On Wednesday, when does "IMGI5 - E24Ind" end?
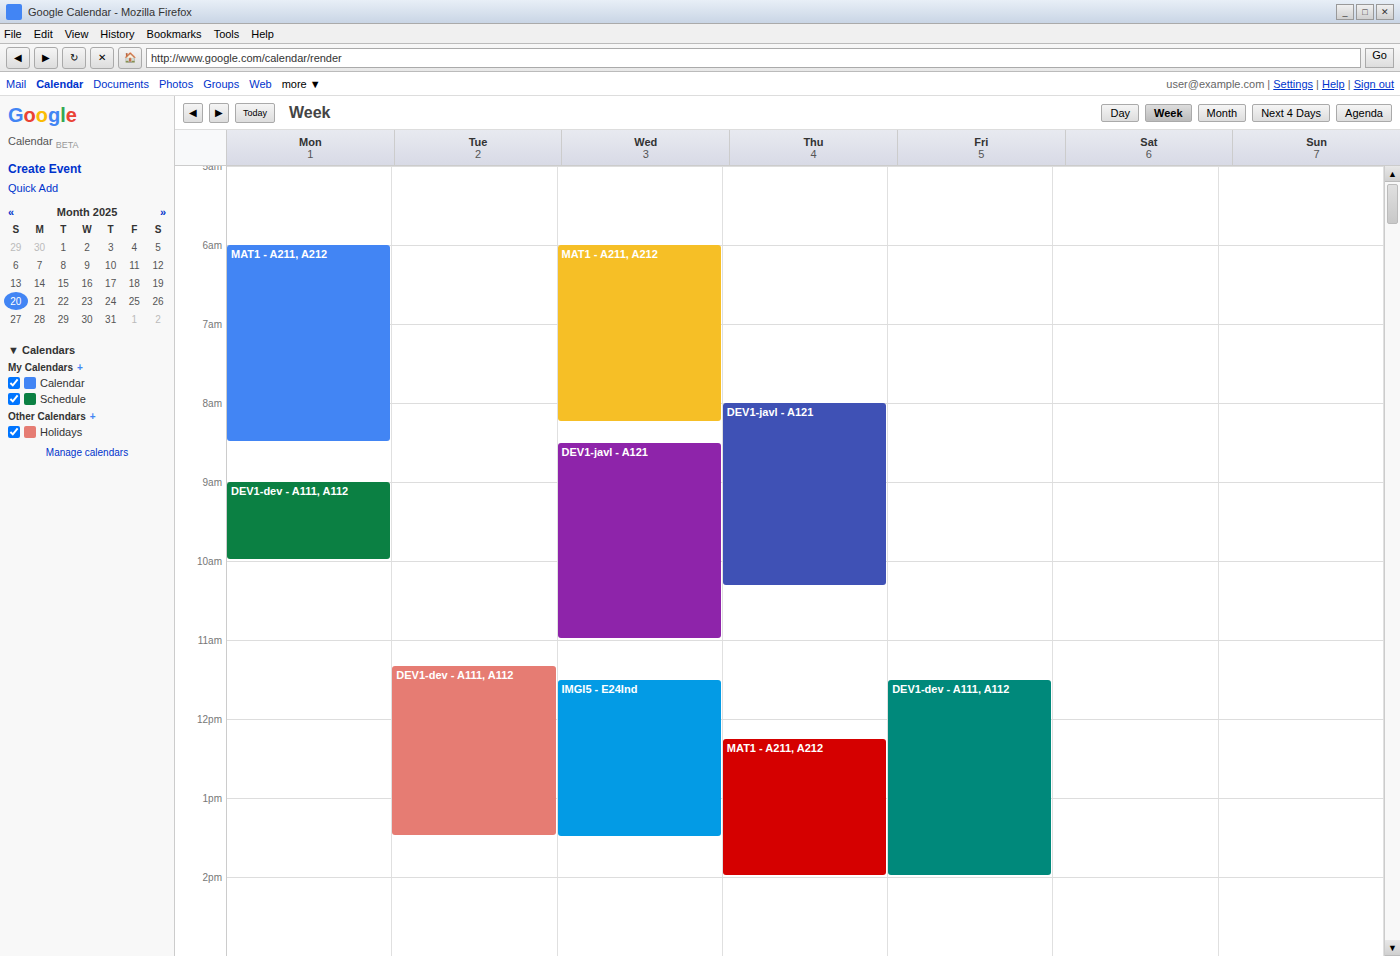
1:30 PM